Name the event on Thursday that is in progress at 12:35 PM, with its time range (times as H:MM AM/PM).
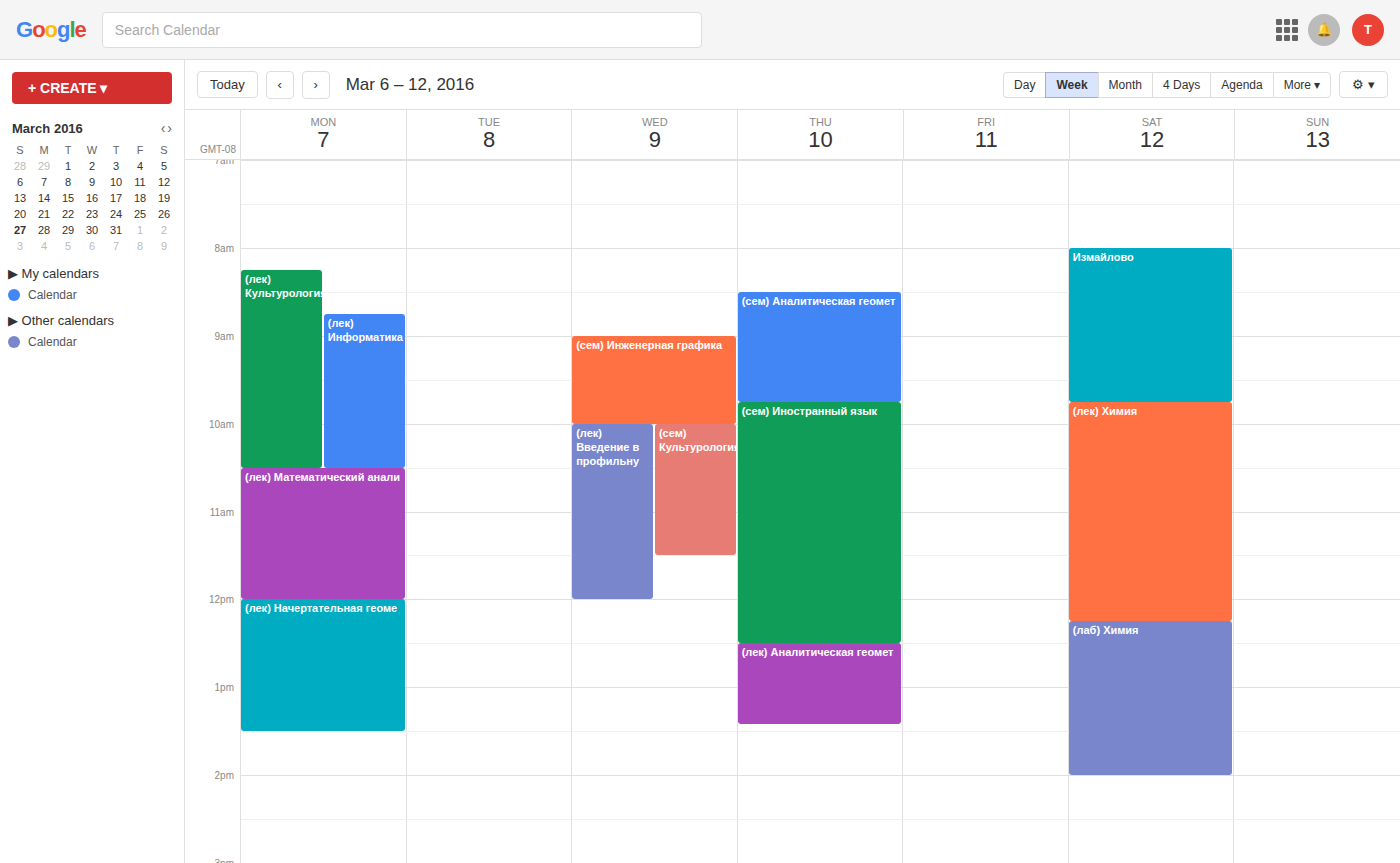
"(лек) Аналитическая геомет", 12:30 PM to 1:25 PM